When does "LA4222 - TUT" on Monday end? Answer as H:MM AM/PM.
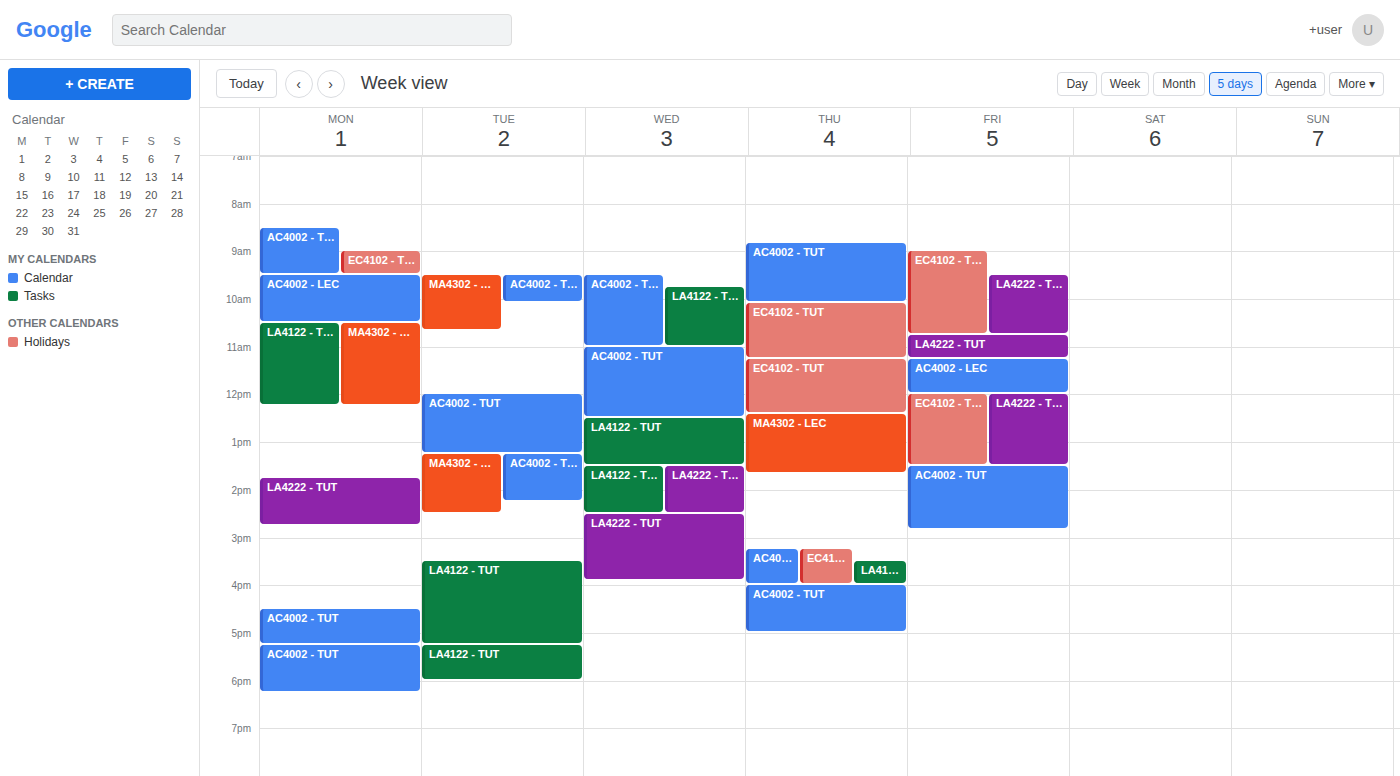
2:45 PM